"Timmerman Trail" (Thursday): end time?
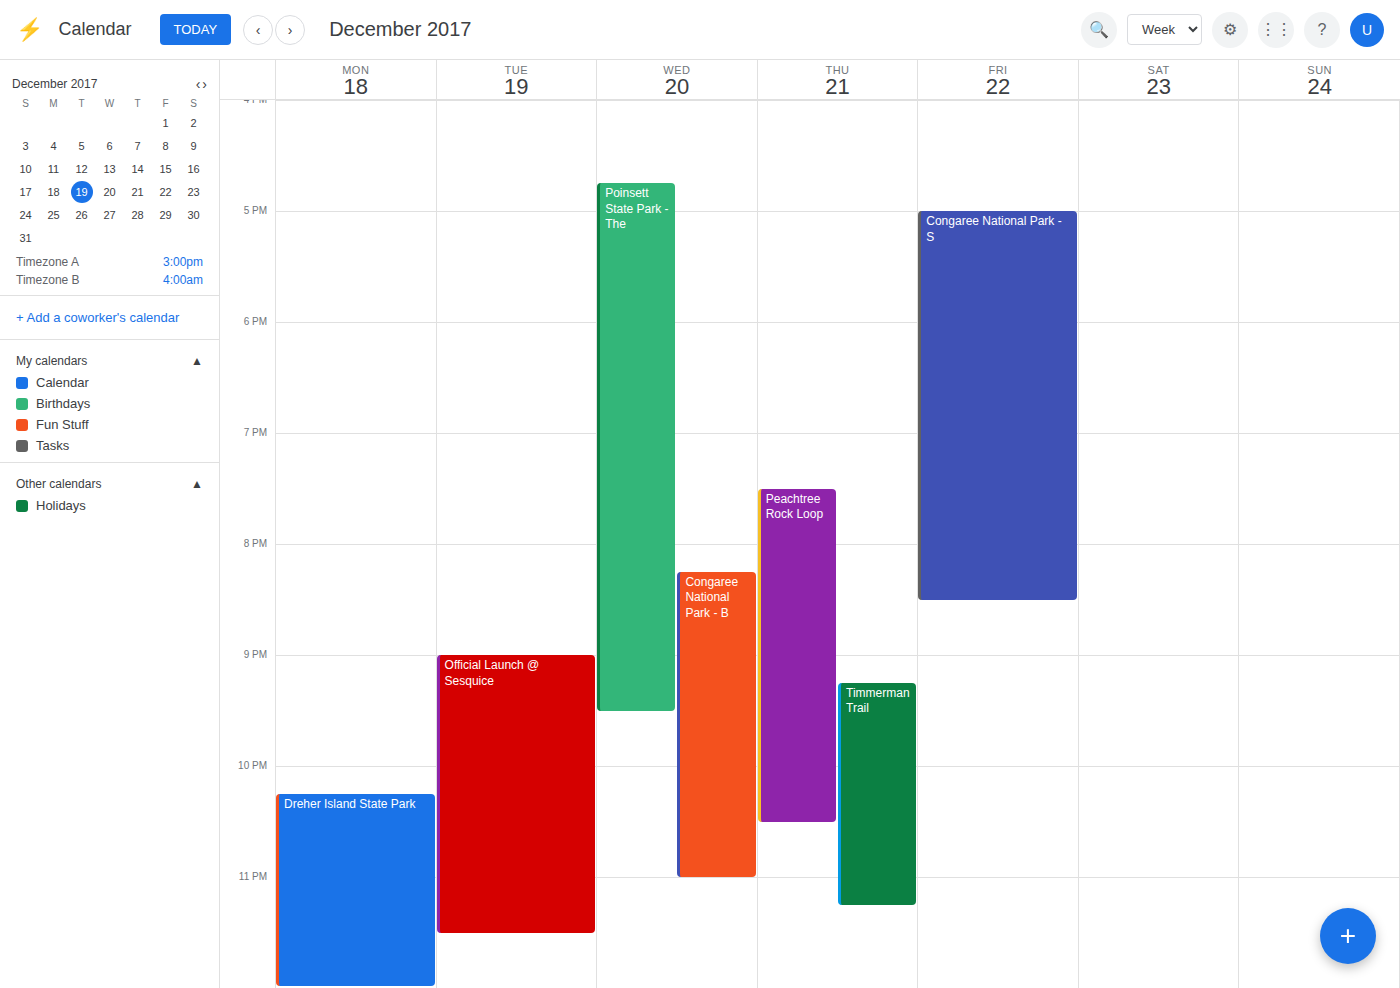
23:15